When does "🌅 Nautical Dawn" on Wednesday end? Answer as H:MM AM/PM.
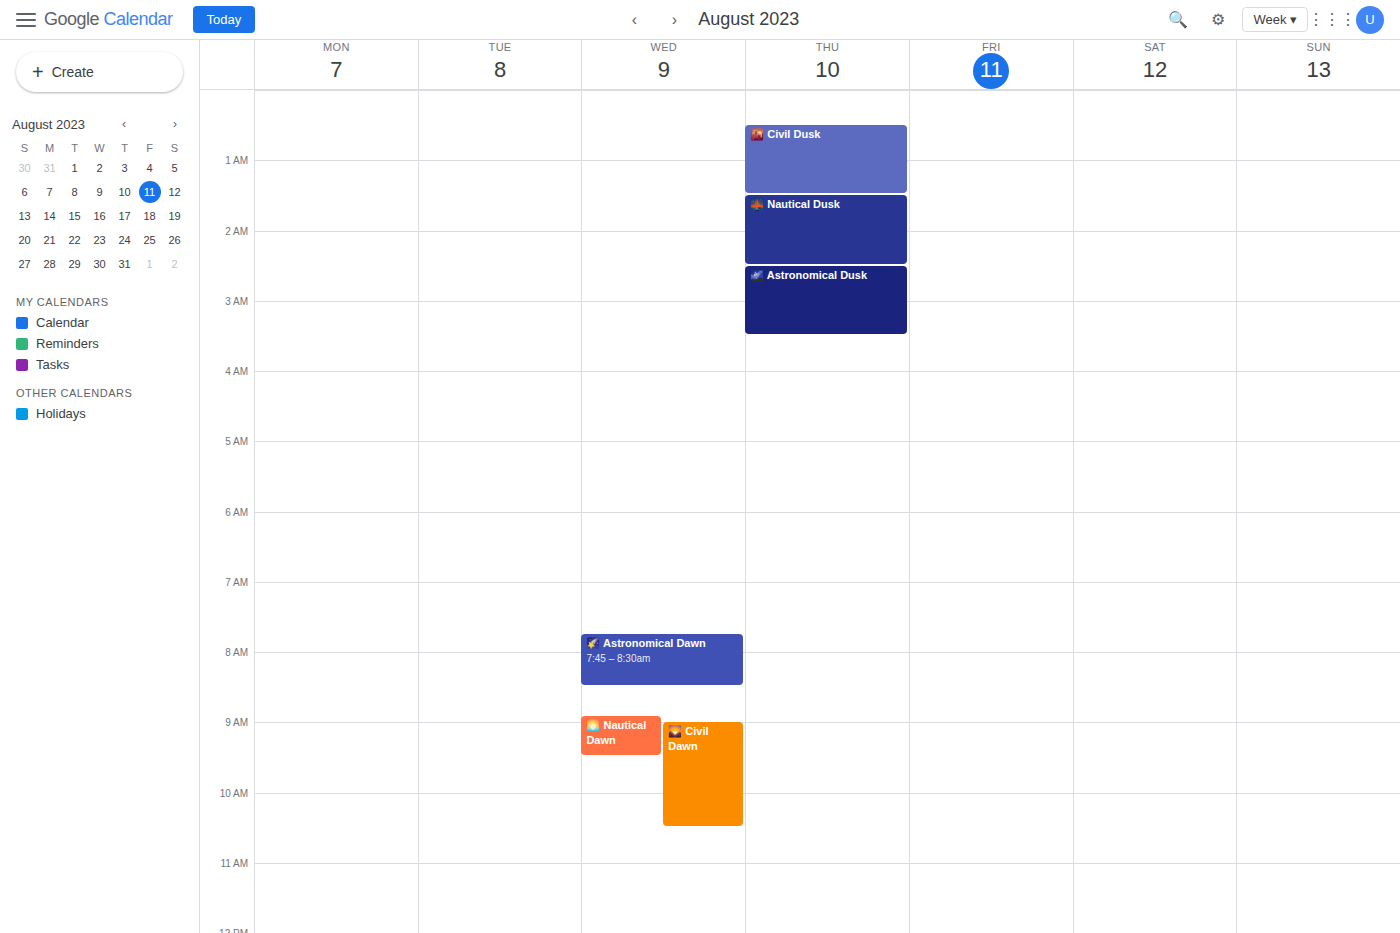
9:30 AM